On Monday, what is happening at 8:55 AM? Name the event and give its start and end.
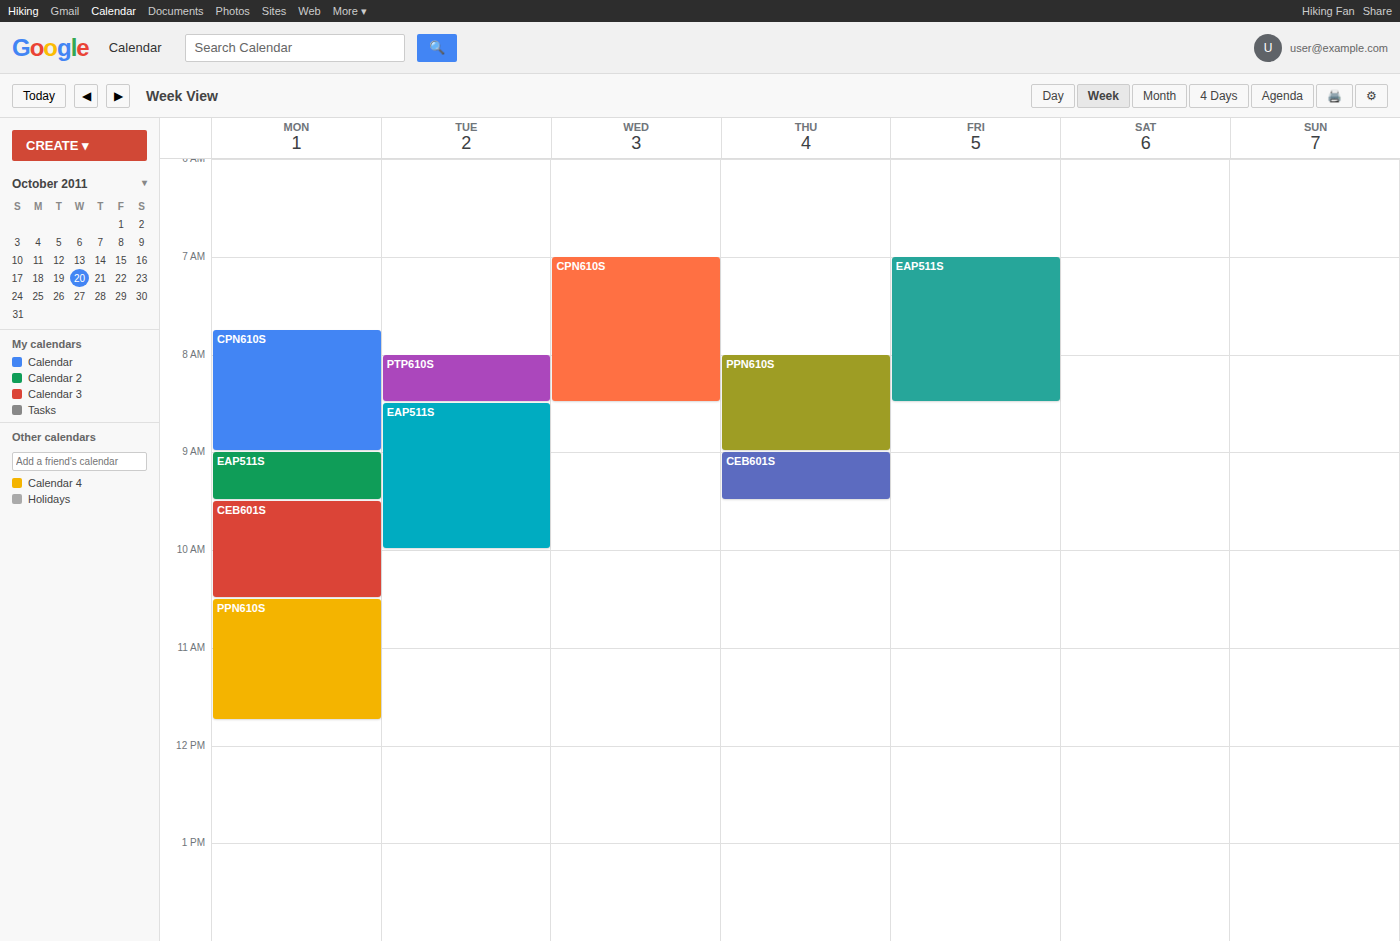
"CPN610S", 7:45 AM to 9:00 AM